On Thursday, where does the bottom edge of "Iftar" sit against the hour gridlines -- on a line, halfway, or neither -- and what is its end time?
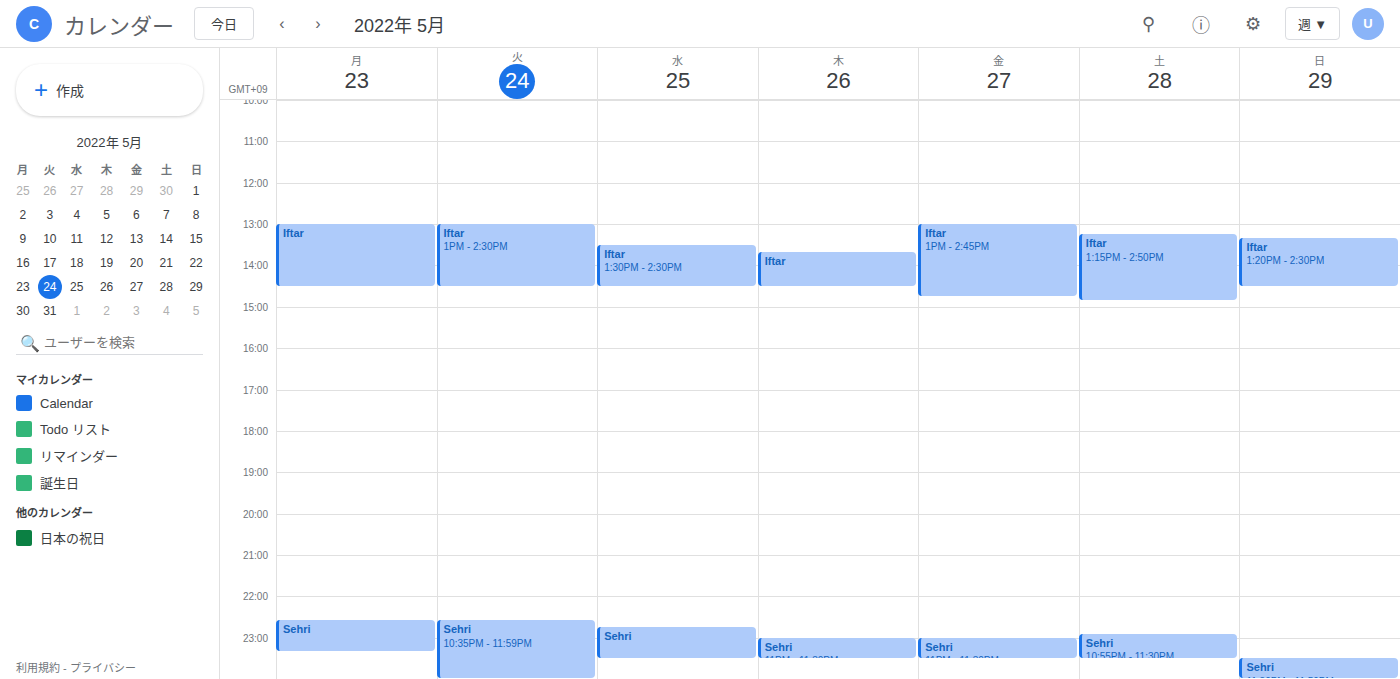
2:30 PM -- halfway between the 2 PM and 3 PM lines.